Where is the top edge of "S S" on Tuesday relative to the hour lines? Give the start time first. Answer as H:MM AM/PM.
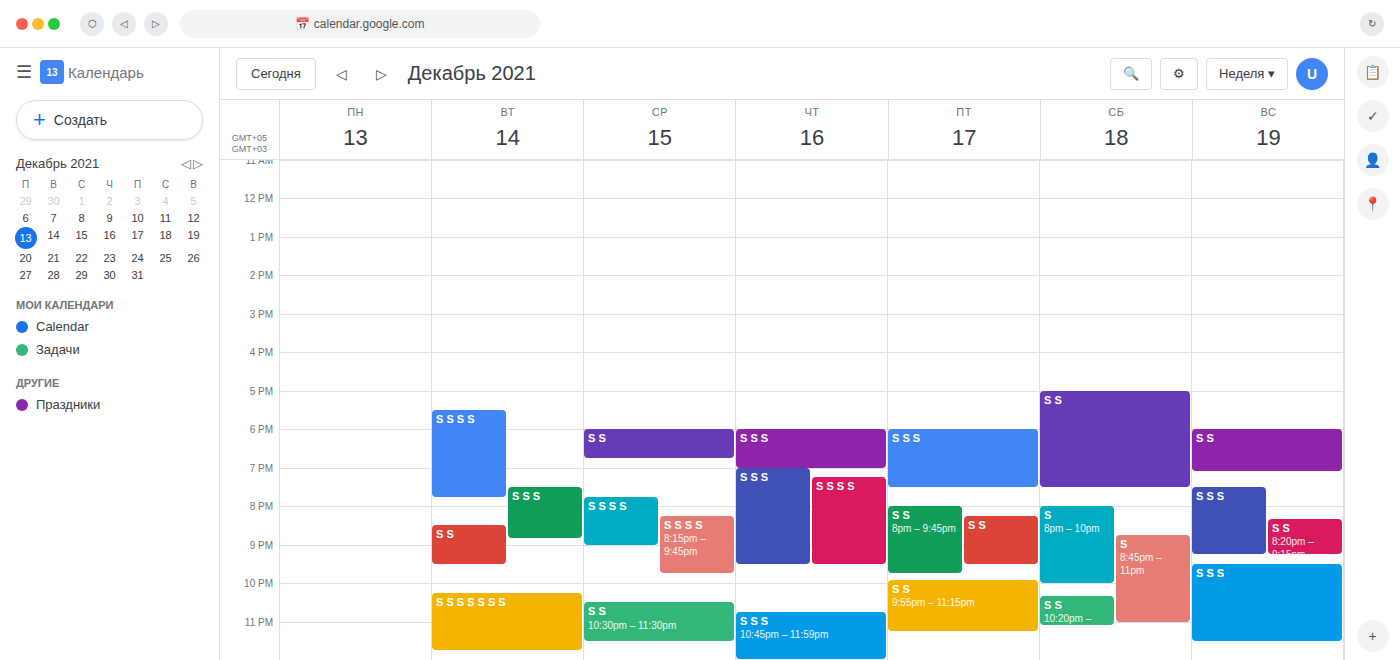
8:30 PM -- halfway between the 8 PM and 9 PM lines.